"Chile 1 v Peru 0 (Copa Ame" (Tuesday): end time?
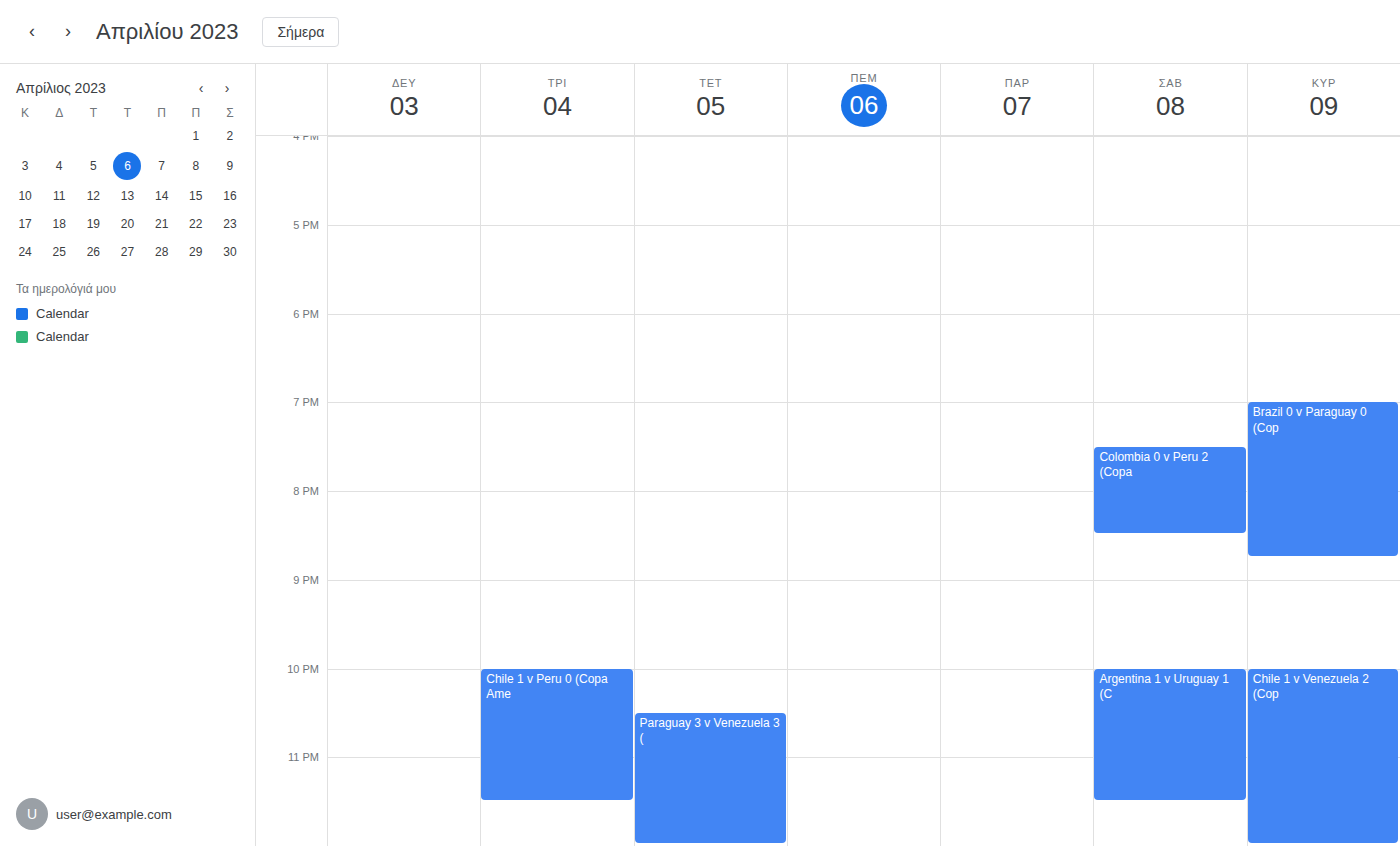
11:30 PM